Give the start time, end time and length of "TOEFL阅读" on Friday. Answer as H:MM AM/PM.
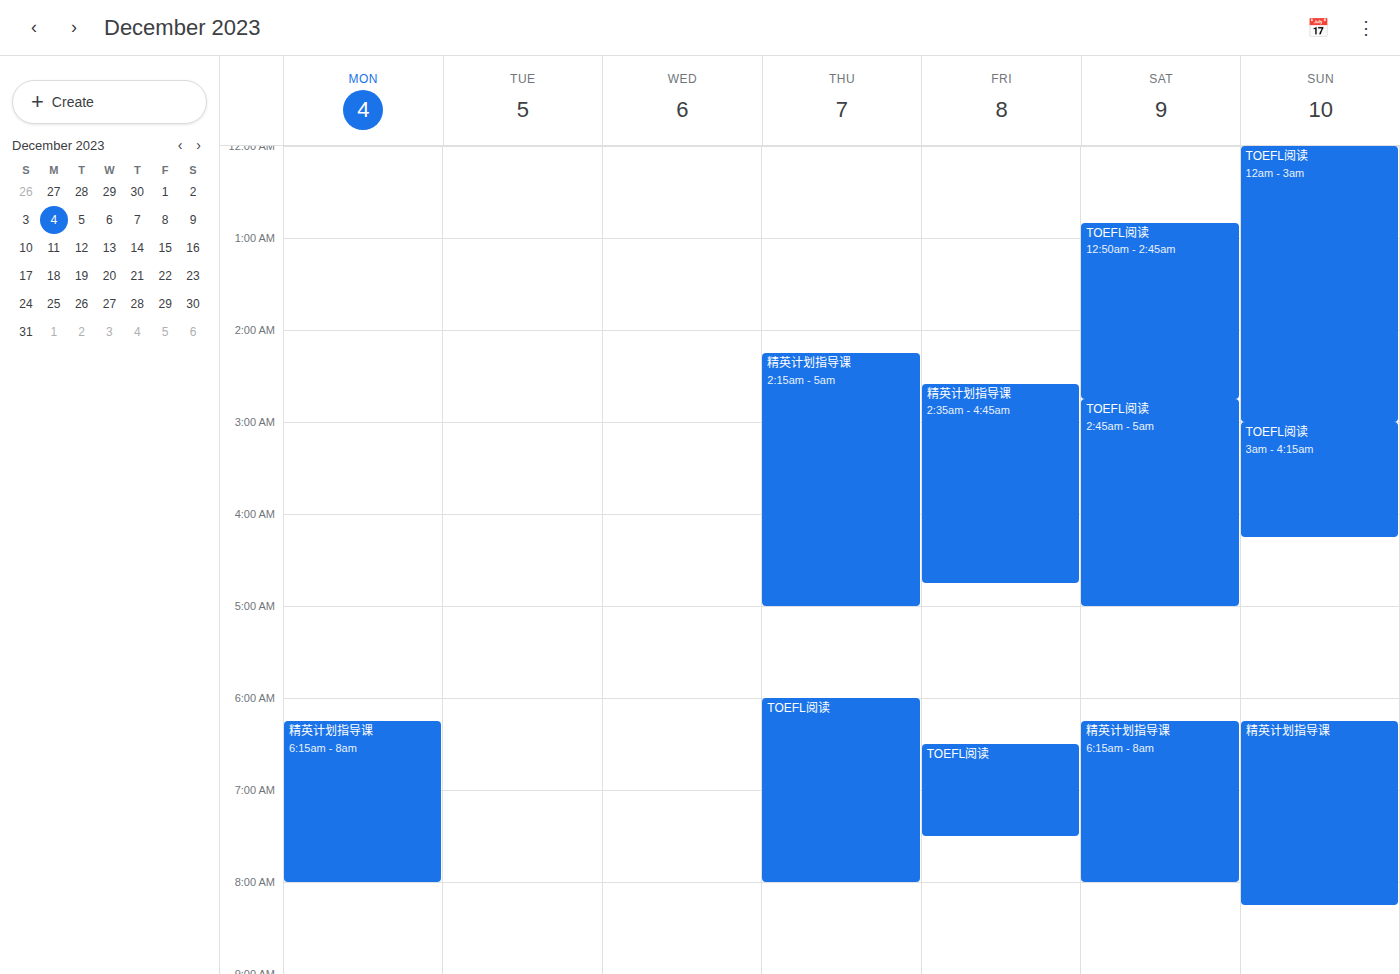
6:30 AM to 7:30 AM, 1 hour